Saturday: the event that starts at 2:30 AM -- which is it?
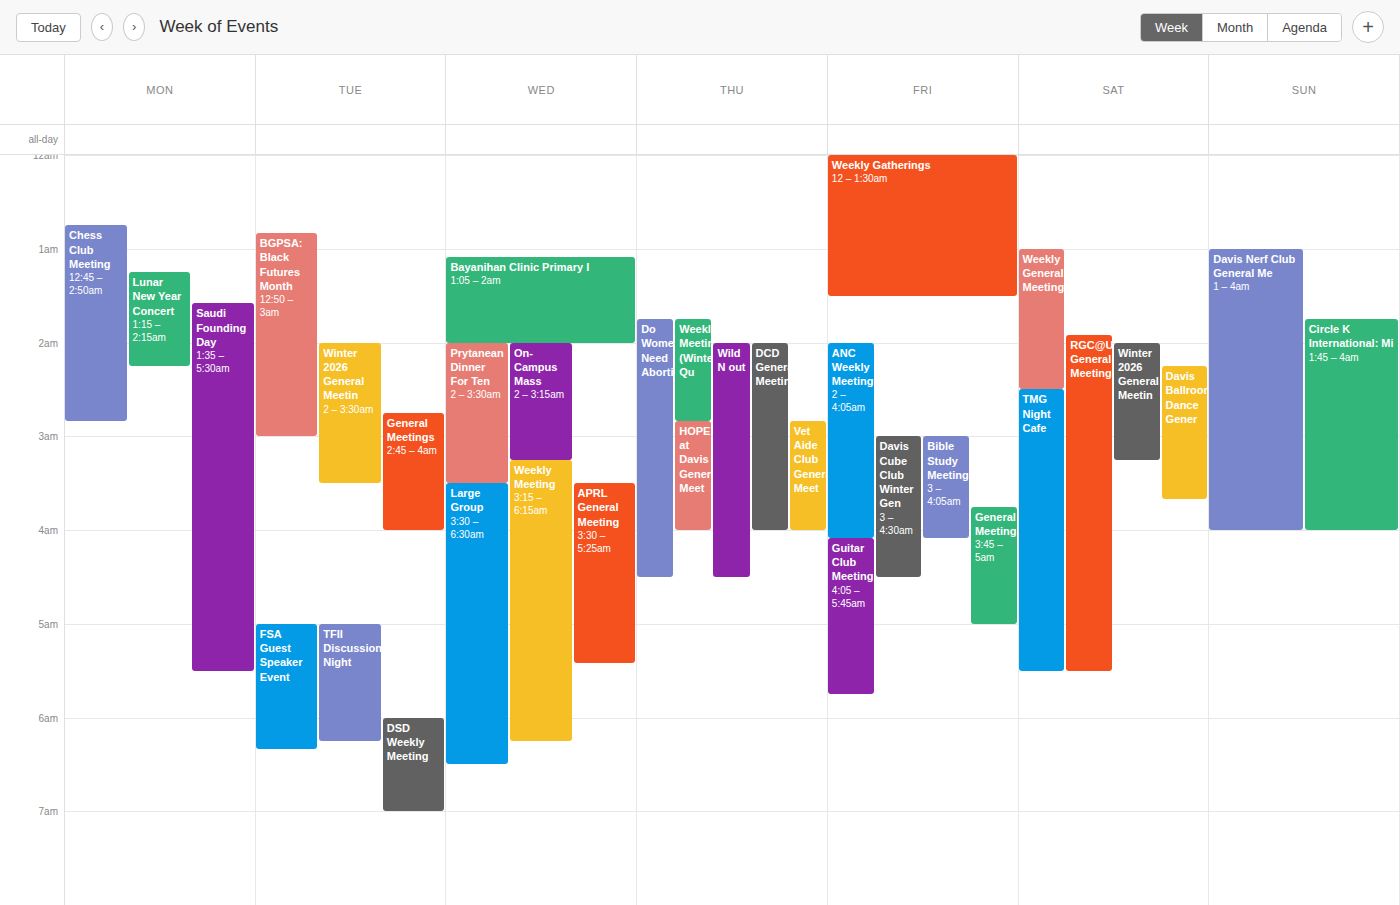
"TMG Night Cafe"